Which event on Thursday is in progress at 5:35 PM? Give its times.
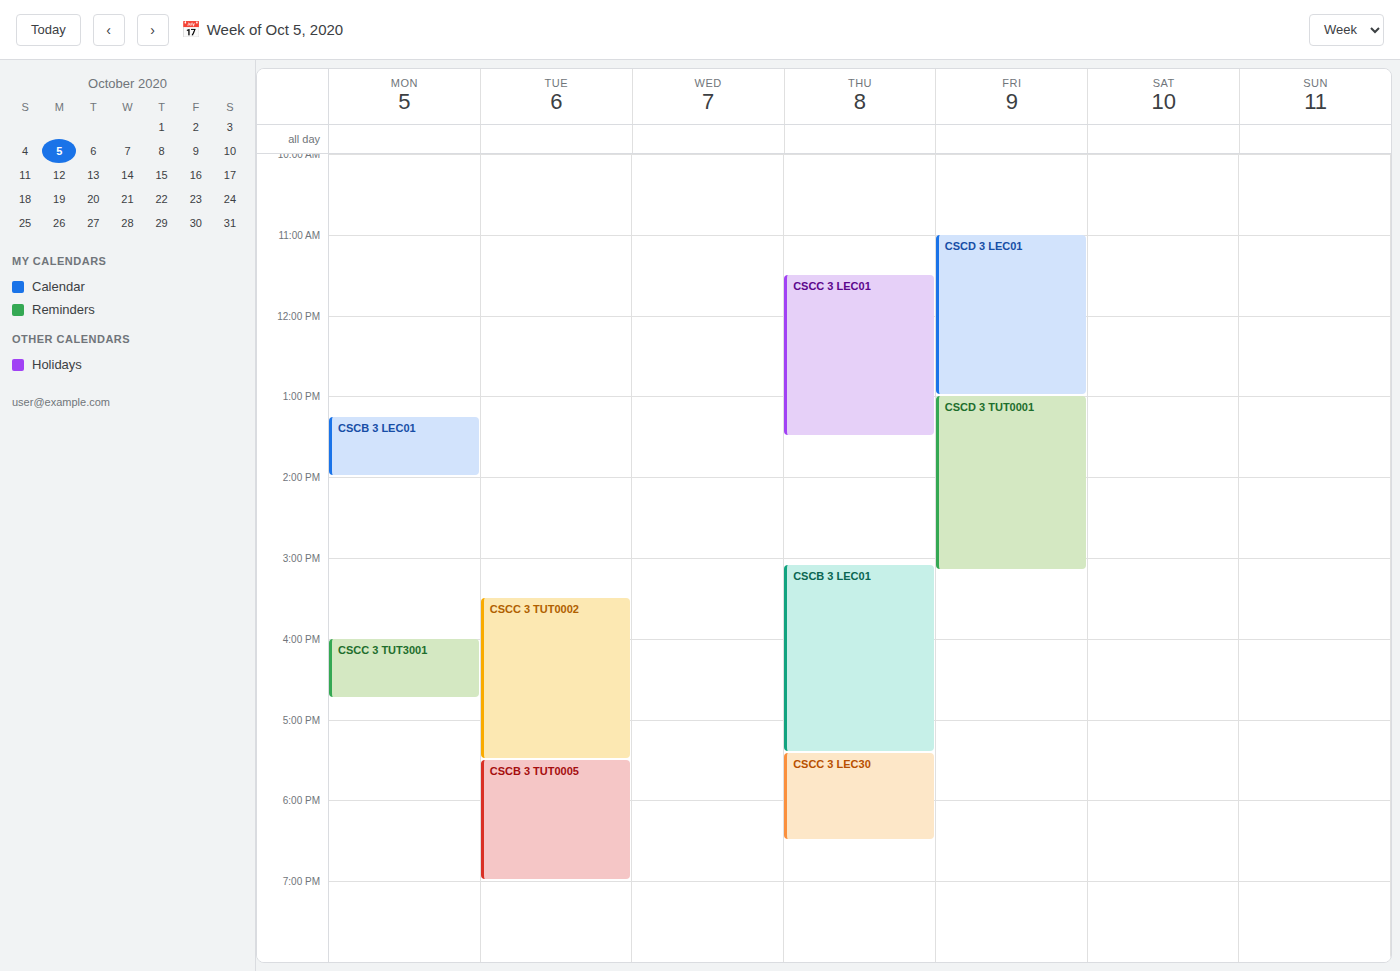
"CSCC 3 LEC30", 5:25 PM to 6:30 PM